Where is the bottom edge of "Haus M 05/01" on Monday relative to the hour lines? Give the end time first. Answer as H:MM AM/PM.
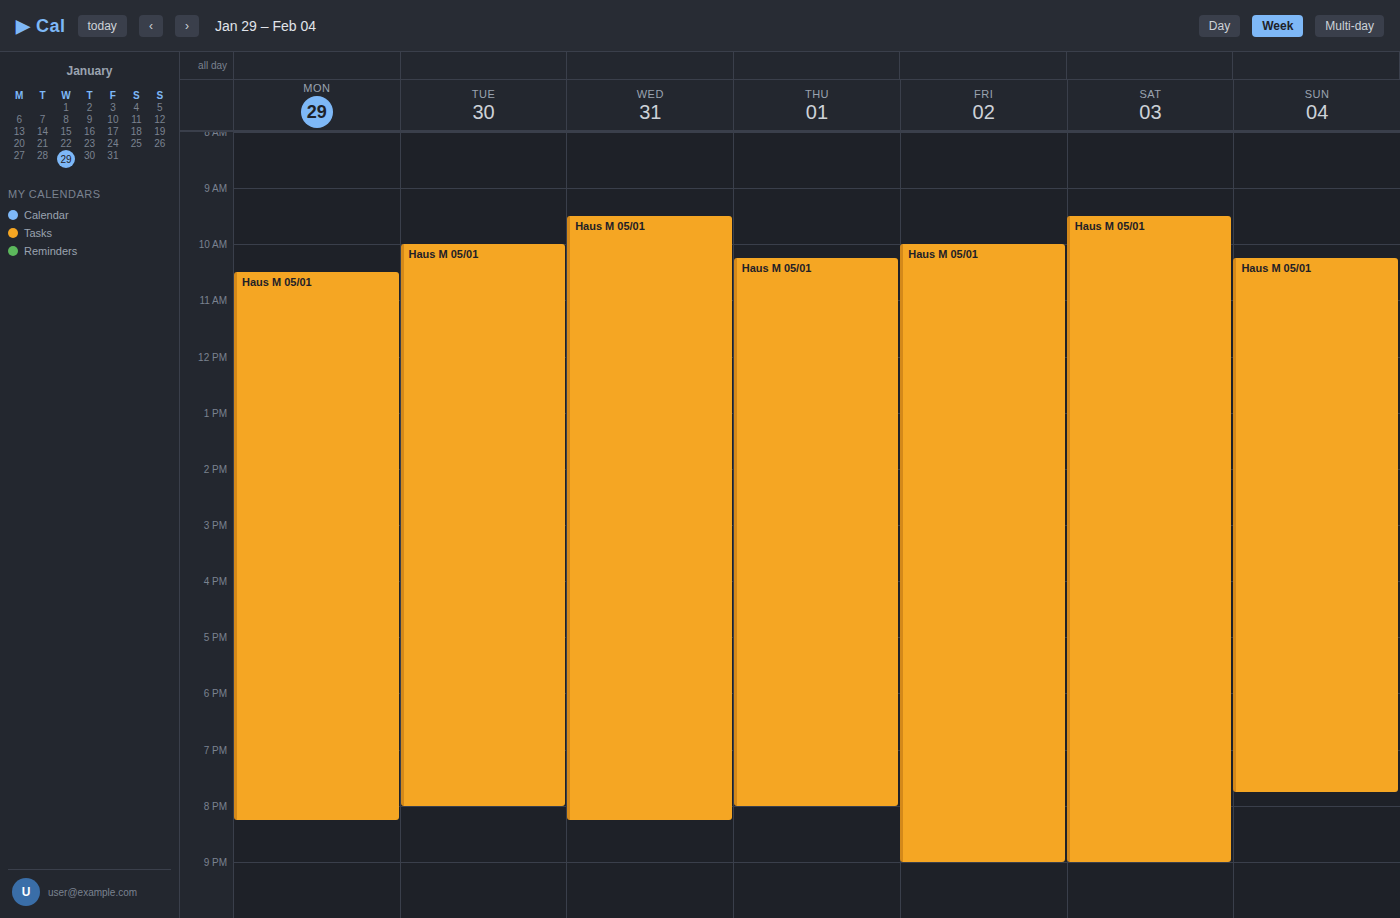
8:15 PM -- neither: a quarter of the way from the 8 PM line to the 9 PM line.